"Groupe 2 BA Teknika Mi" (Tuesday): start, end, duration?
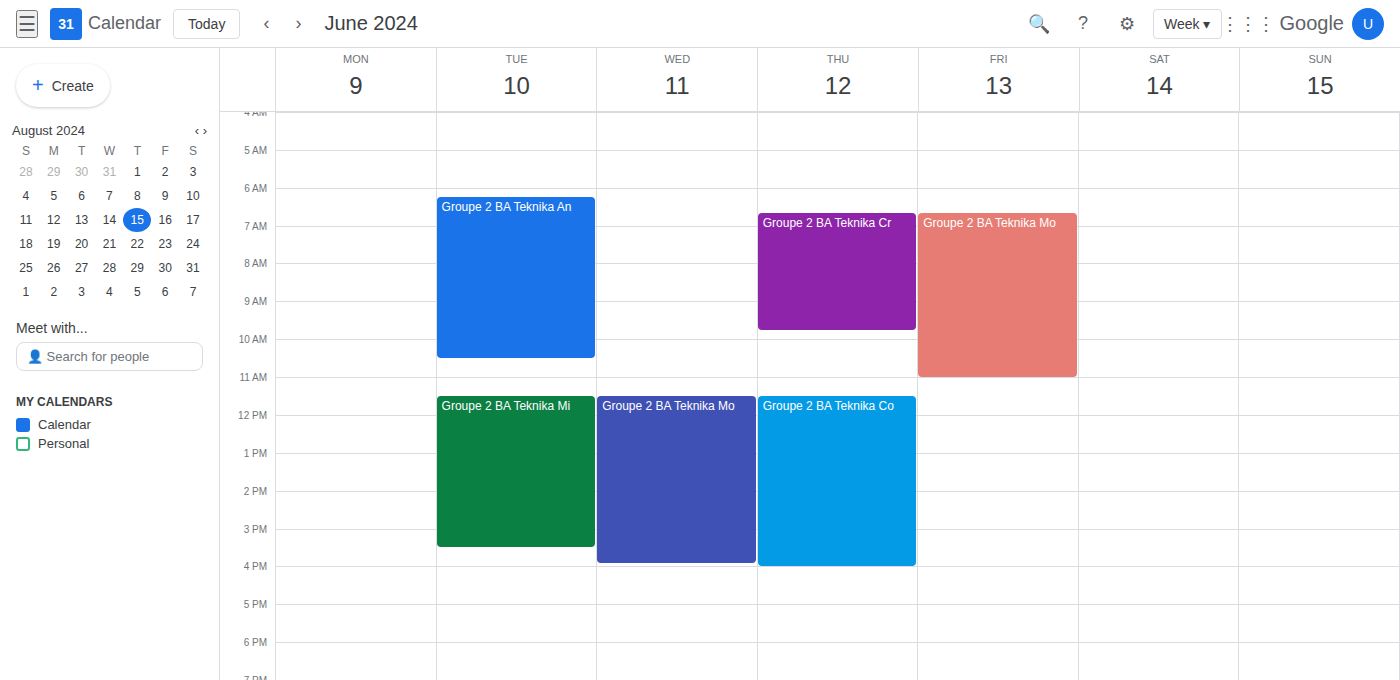
11:30 to 15:30, 4 hours